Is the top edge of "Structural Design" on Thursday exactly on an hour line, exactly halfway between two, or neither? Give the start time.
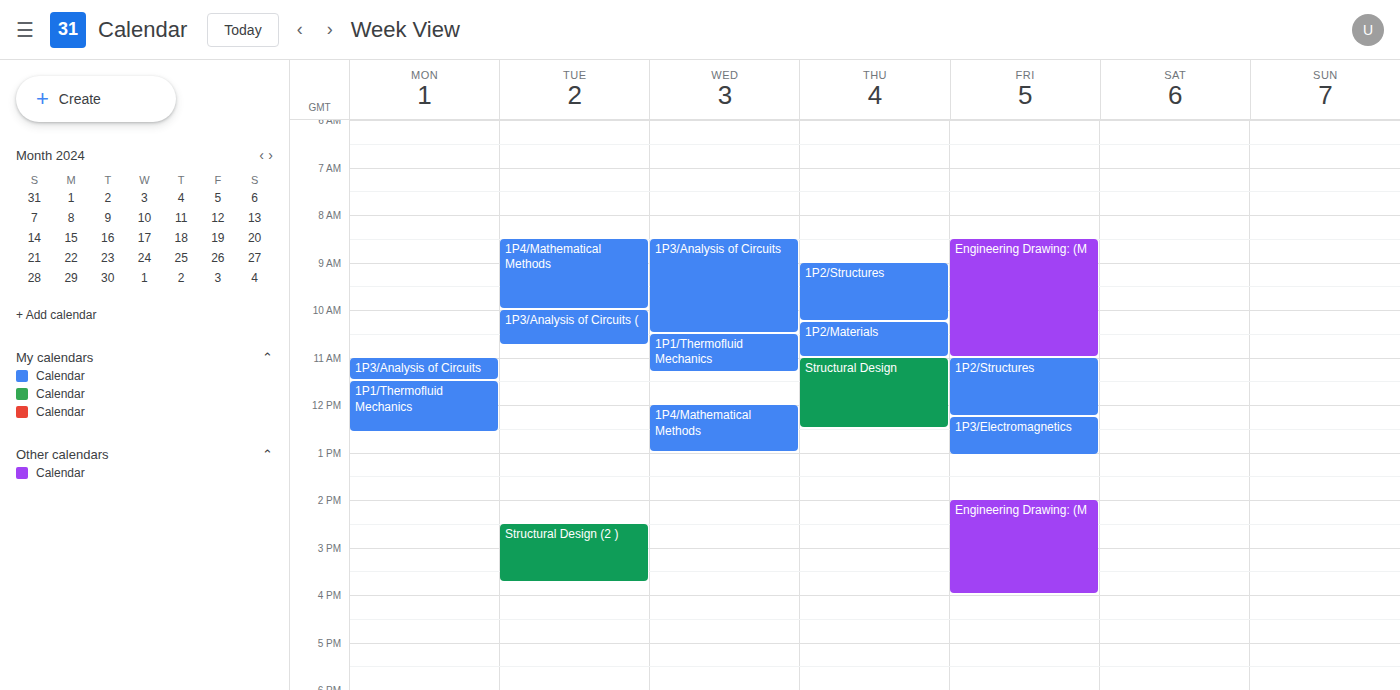
11:00 -- exactly on the 11:00 line.